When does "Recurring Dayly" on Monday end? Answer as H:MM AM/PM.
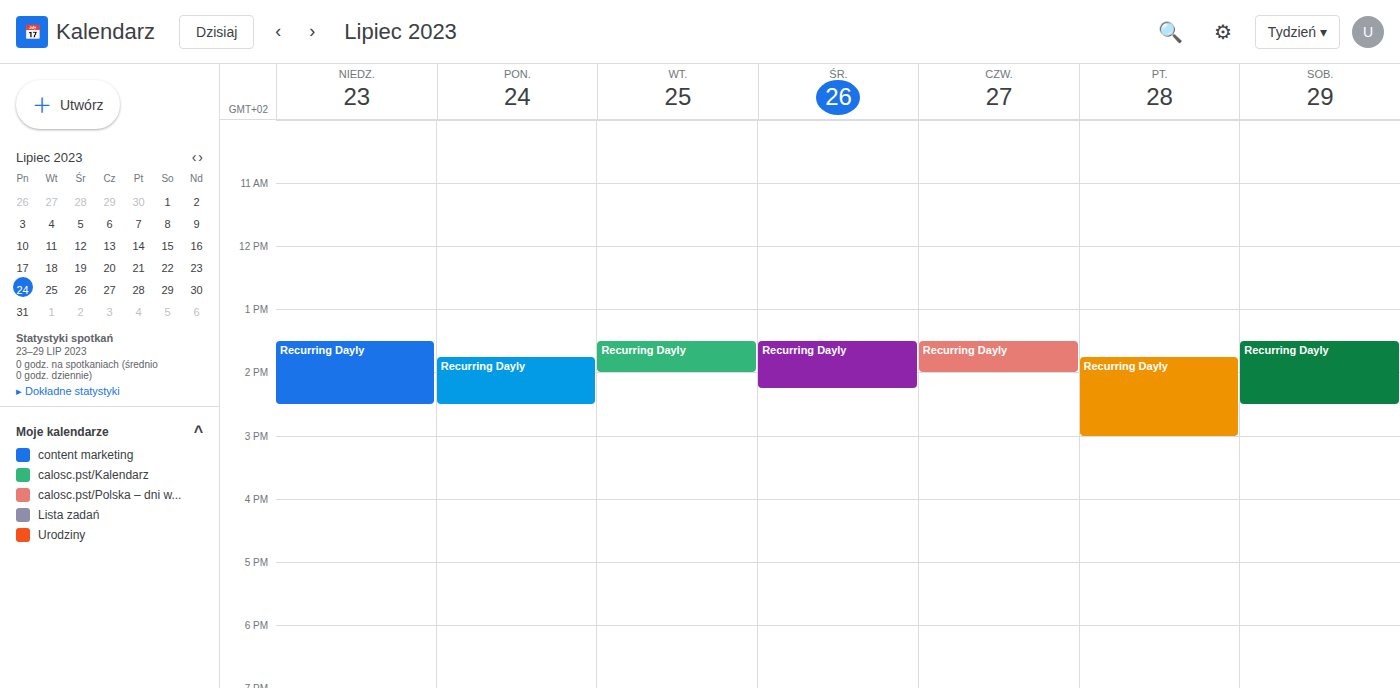
2:30 PM